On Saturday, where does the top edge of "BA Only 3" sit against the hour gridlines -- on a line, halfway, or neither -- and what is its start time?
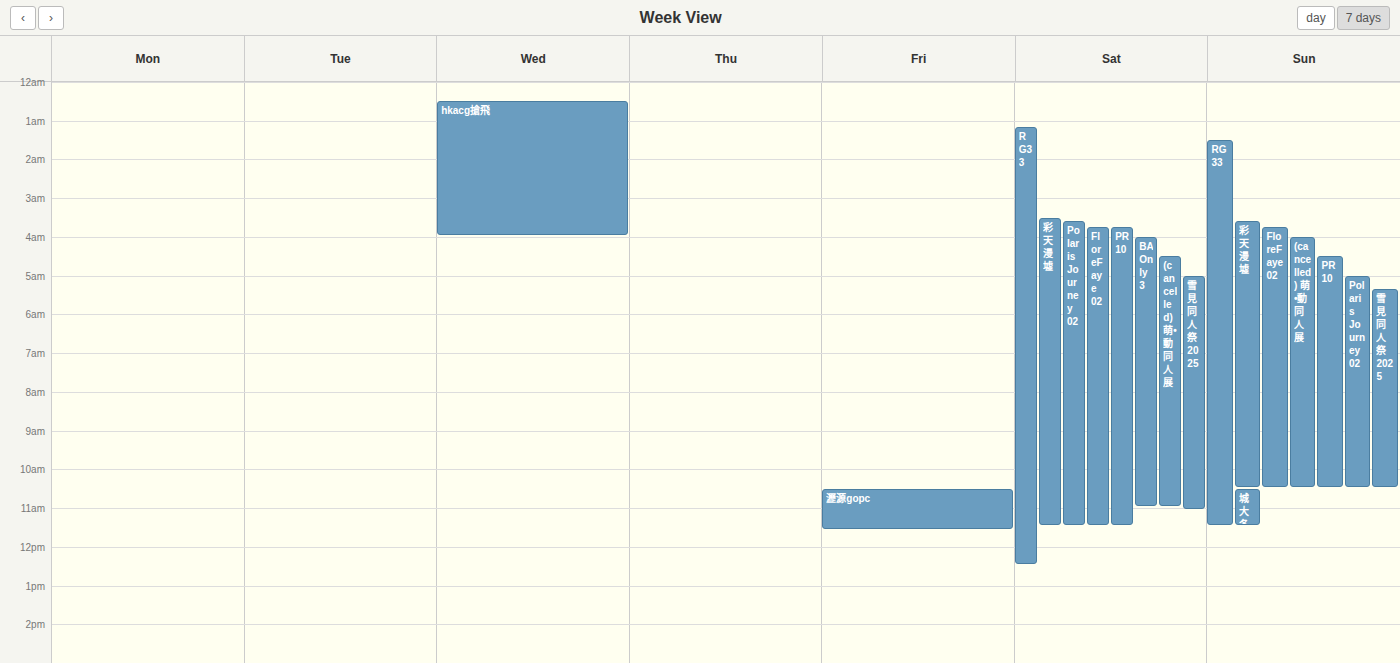
4:00 AM -- exactly on the 4 AM line.